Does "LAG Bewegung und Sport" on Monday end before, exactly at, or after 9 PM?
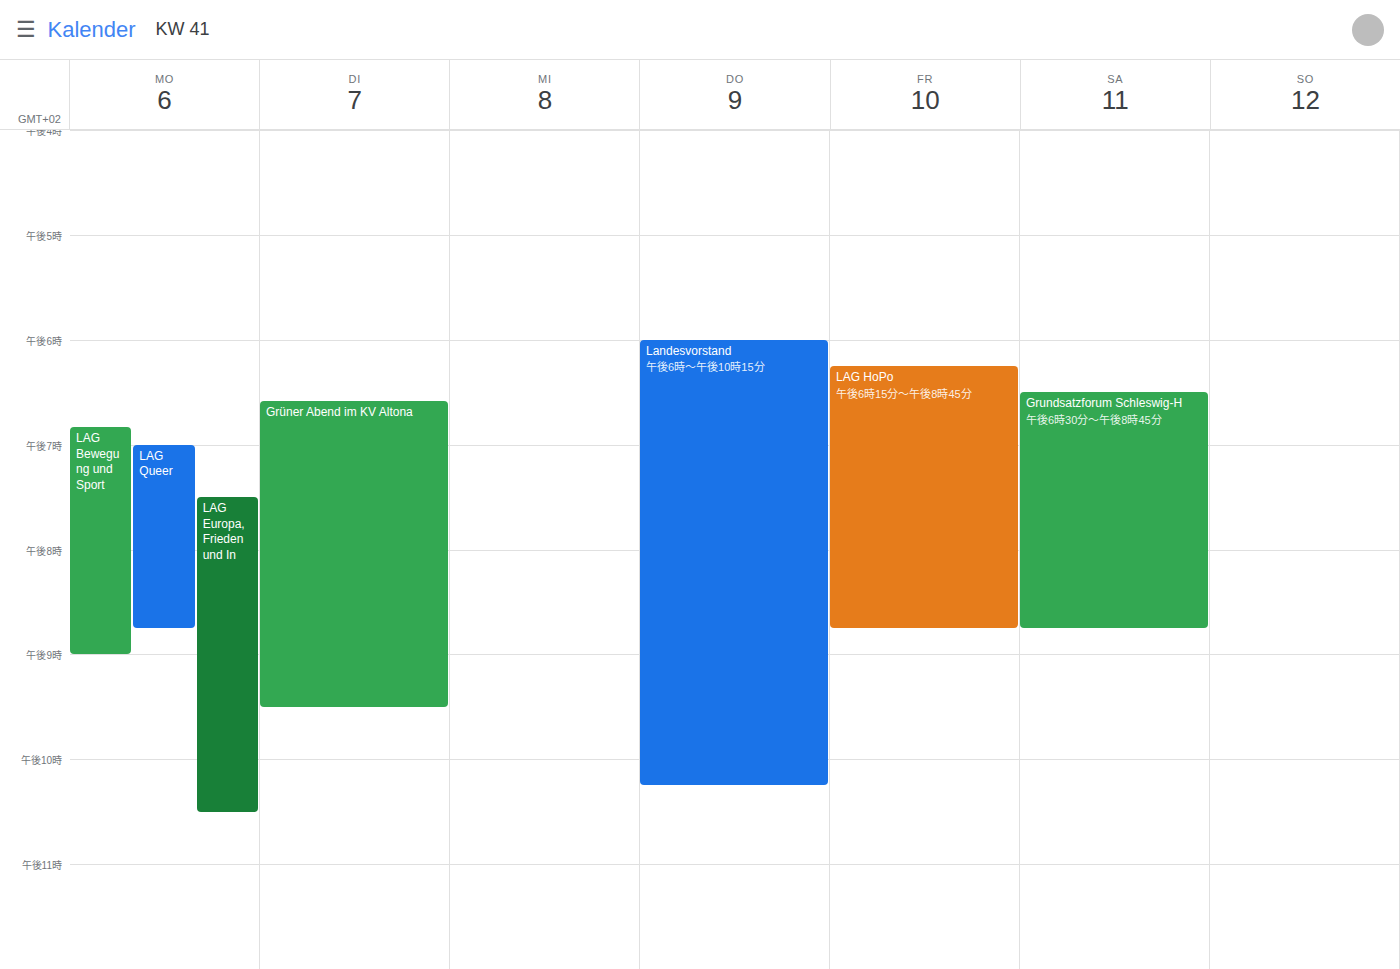
9:00 PM -- exactly at 9 PM, on the 9 PM line.